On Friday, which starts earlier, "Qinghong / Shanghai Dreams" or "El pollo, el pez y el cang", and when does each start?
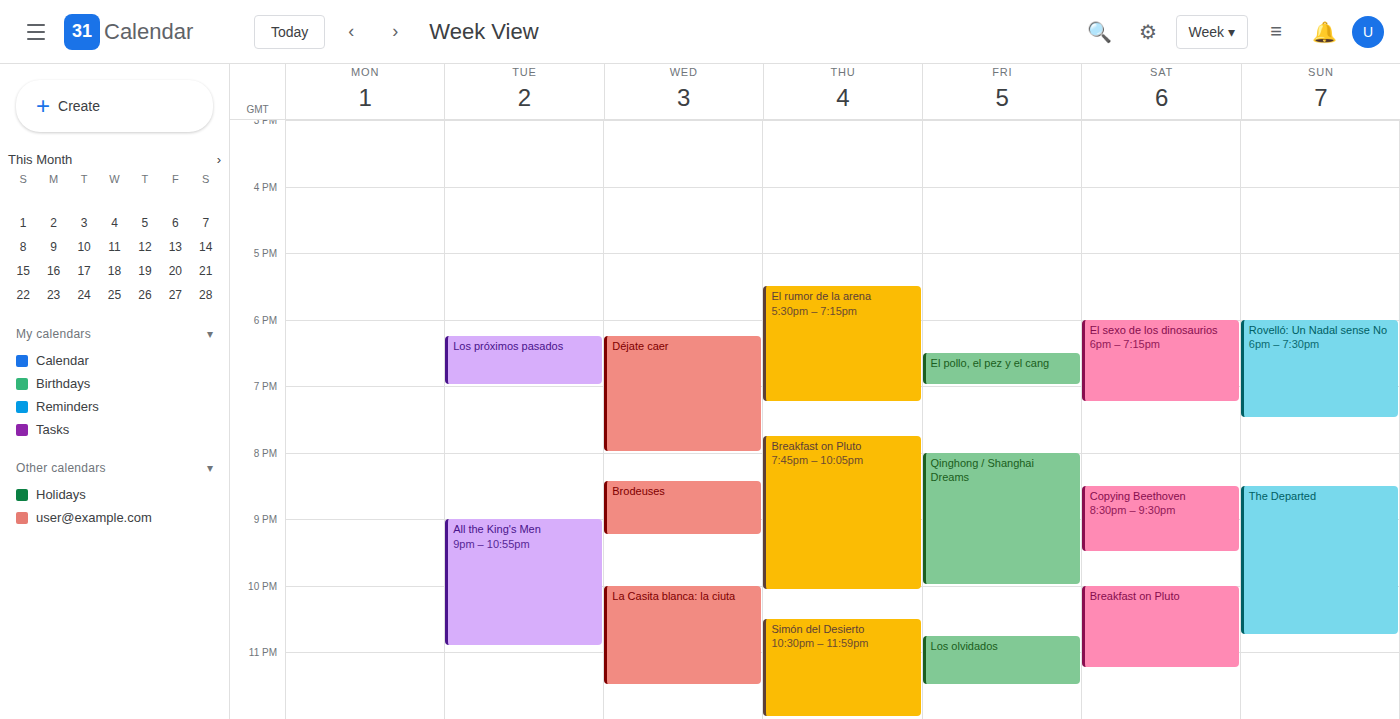
"El pollo, el pez y el cang" 6:30 PM; "Qinghong / Shanghai Dreams" 8:00 PM.